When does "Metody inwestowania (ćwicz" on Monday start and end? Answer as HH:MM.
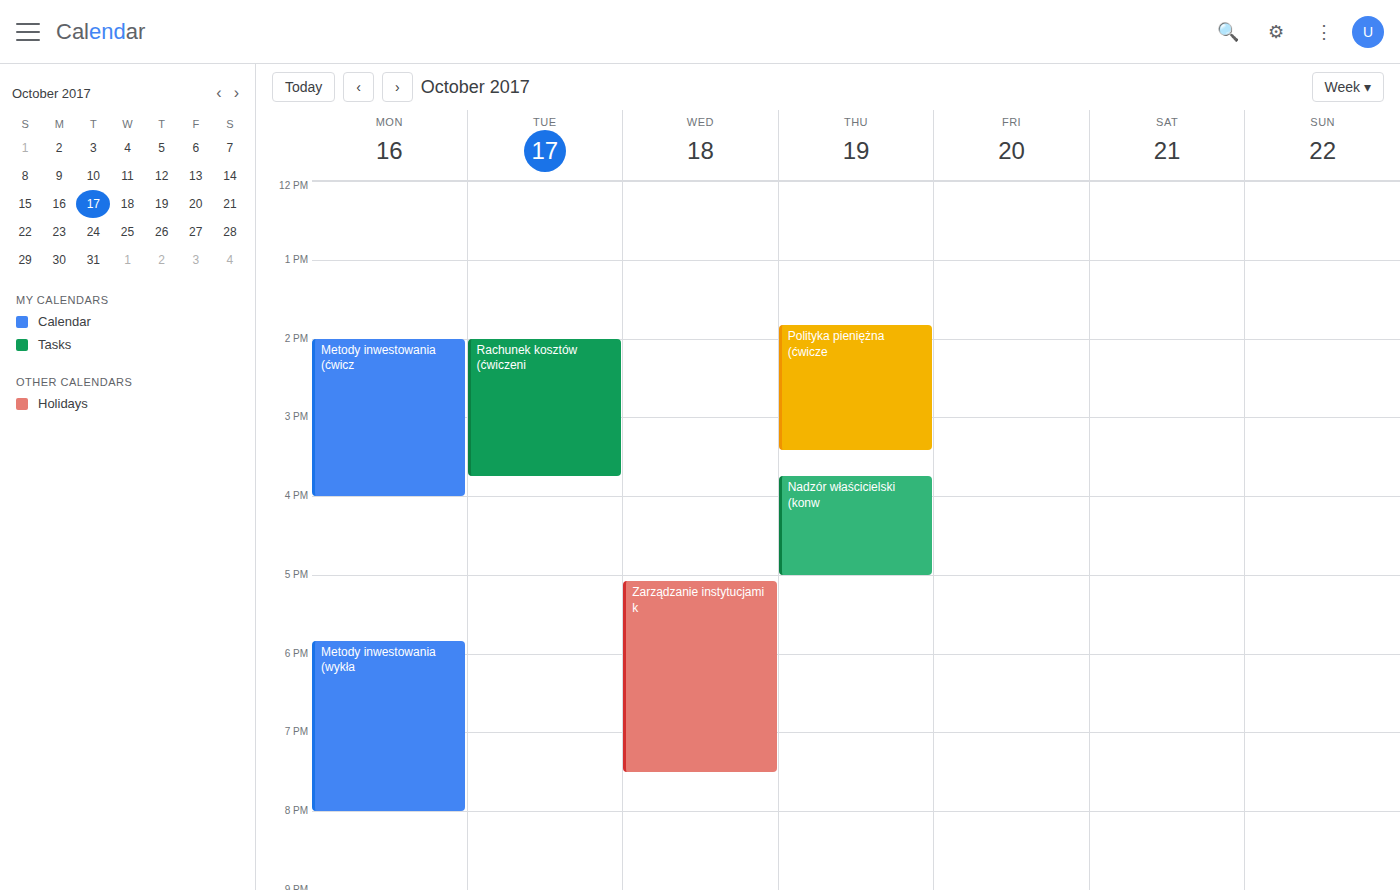
14:00 to 16:00